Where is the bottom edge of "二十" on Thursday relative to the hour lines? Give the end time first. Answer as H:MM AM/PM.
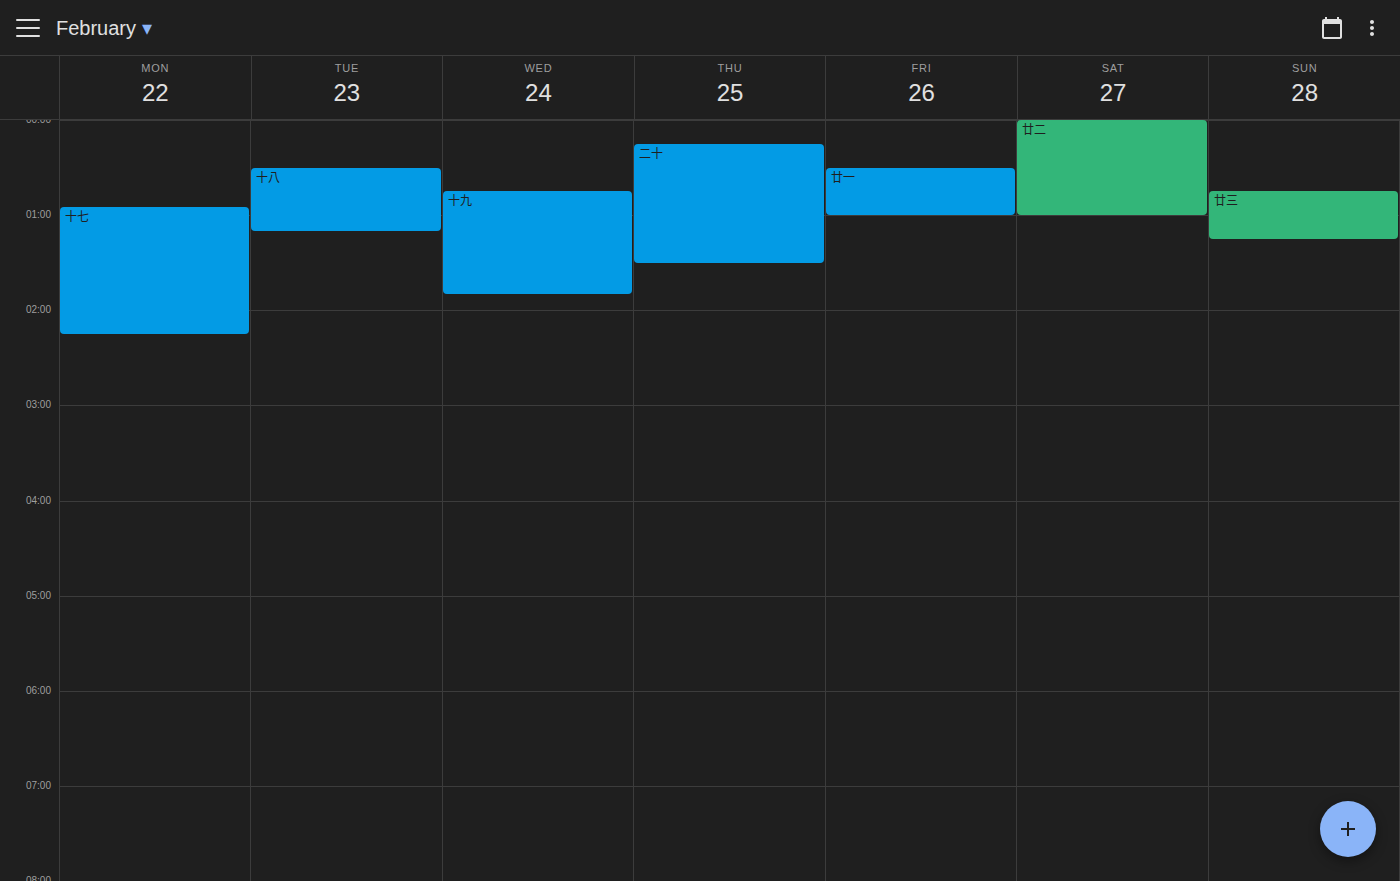
1:30 AM -- halfway between the 1 AM and 2 AM lines.